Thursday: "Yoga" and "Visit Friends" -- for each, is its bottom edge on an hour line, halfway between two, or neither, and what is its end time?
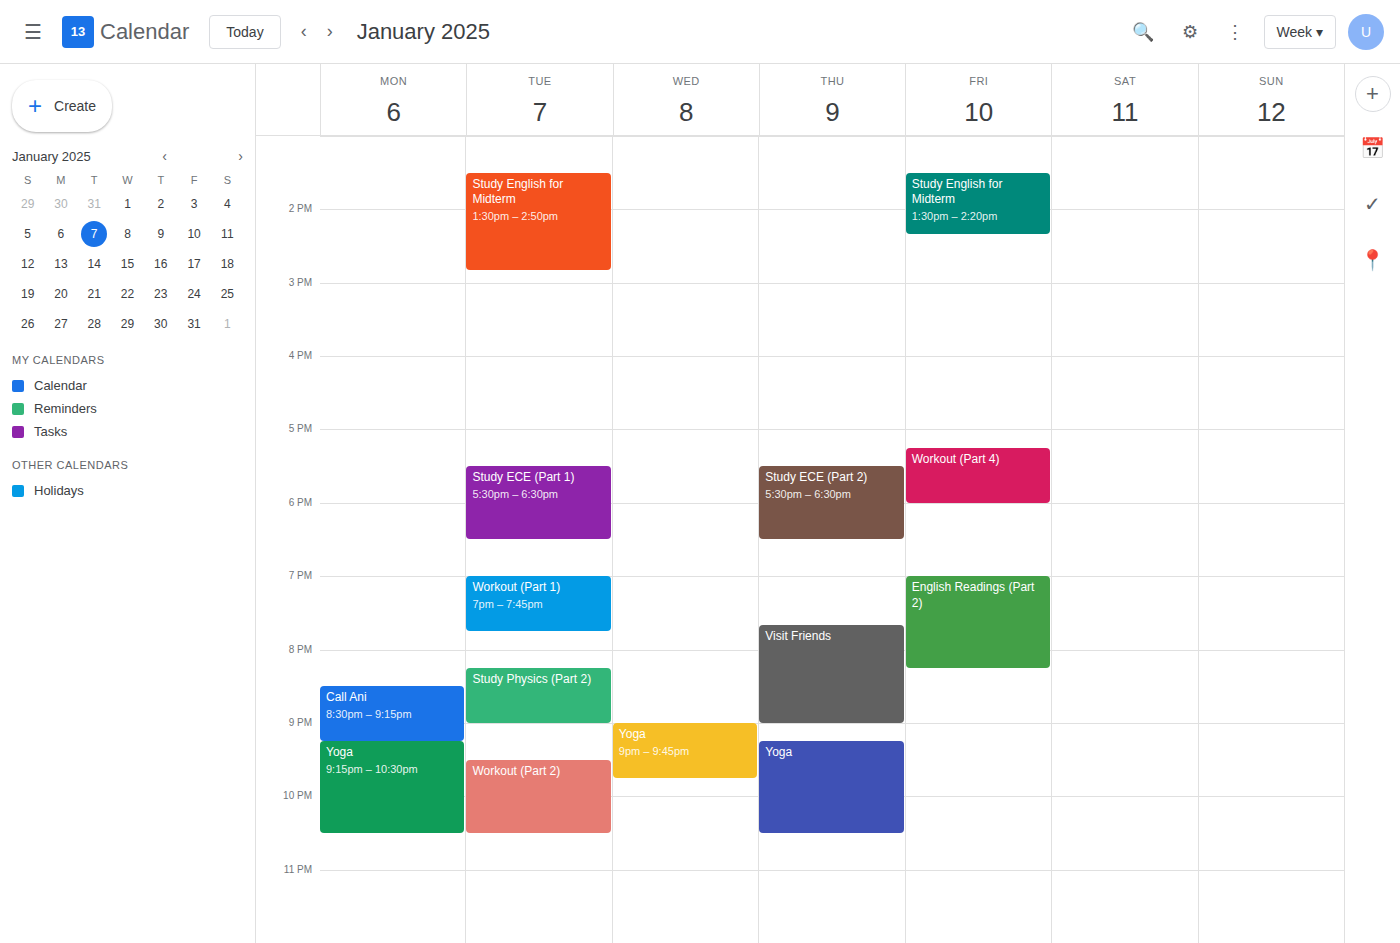
"Yoga": 10:30 PM, halfway between the 10 PM and 11 PM lines. "Visit Friends": 9:00 PM, exactly on the 9 PM line.